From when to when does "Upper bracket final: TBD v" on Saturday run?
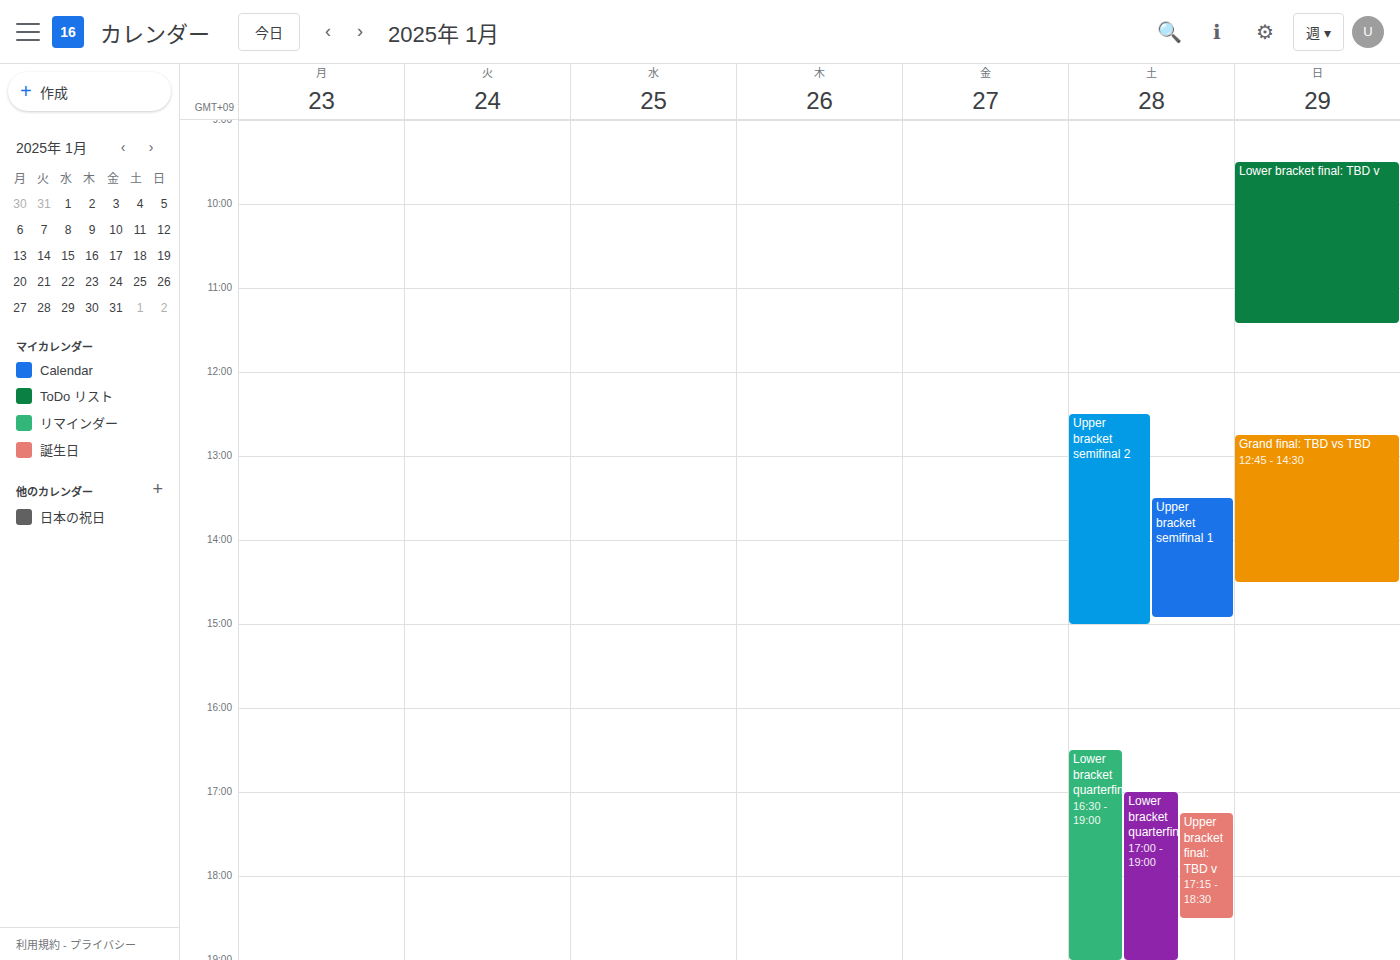
5:15 PM to 6:30 PM